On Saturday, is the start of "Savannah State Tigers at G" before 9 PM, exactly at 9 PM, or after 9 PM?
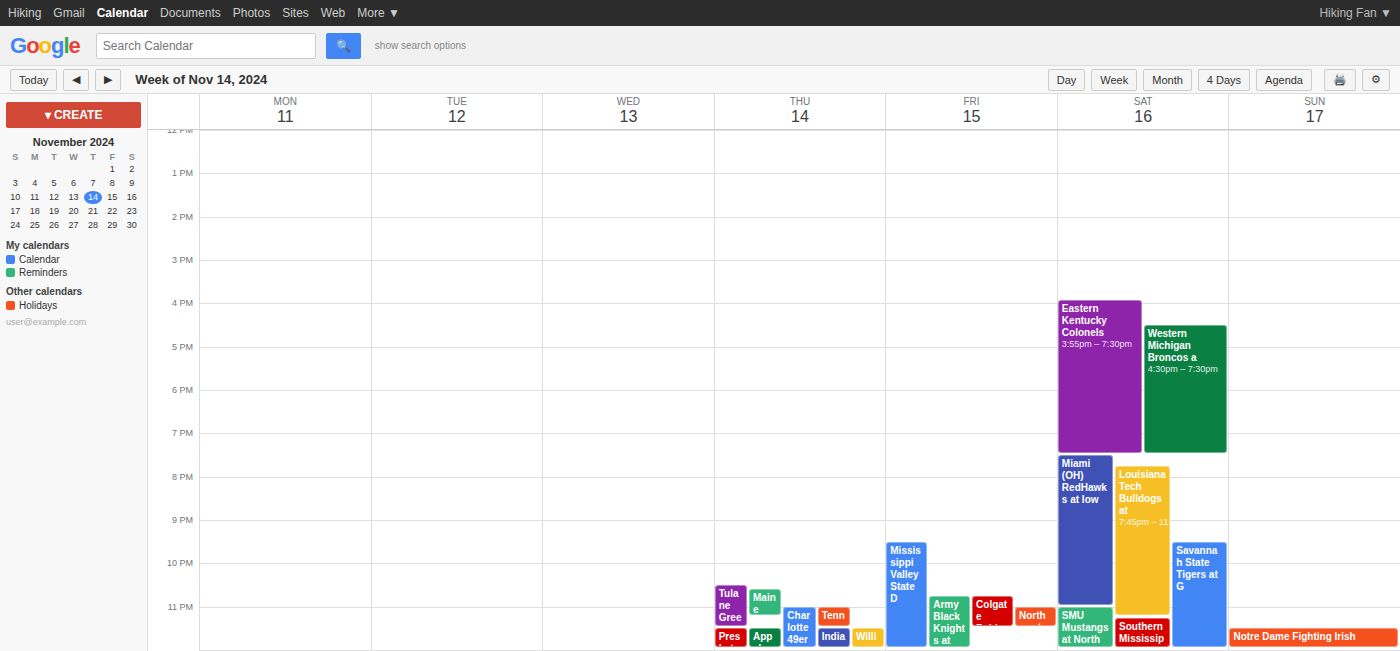
9:30 PM -- after 9 PM, 30 minutes below the 9 PM line.